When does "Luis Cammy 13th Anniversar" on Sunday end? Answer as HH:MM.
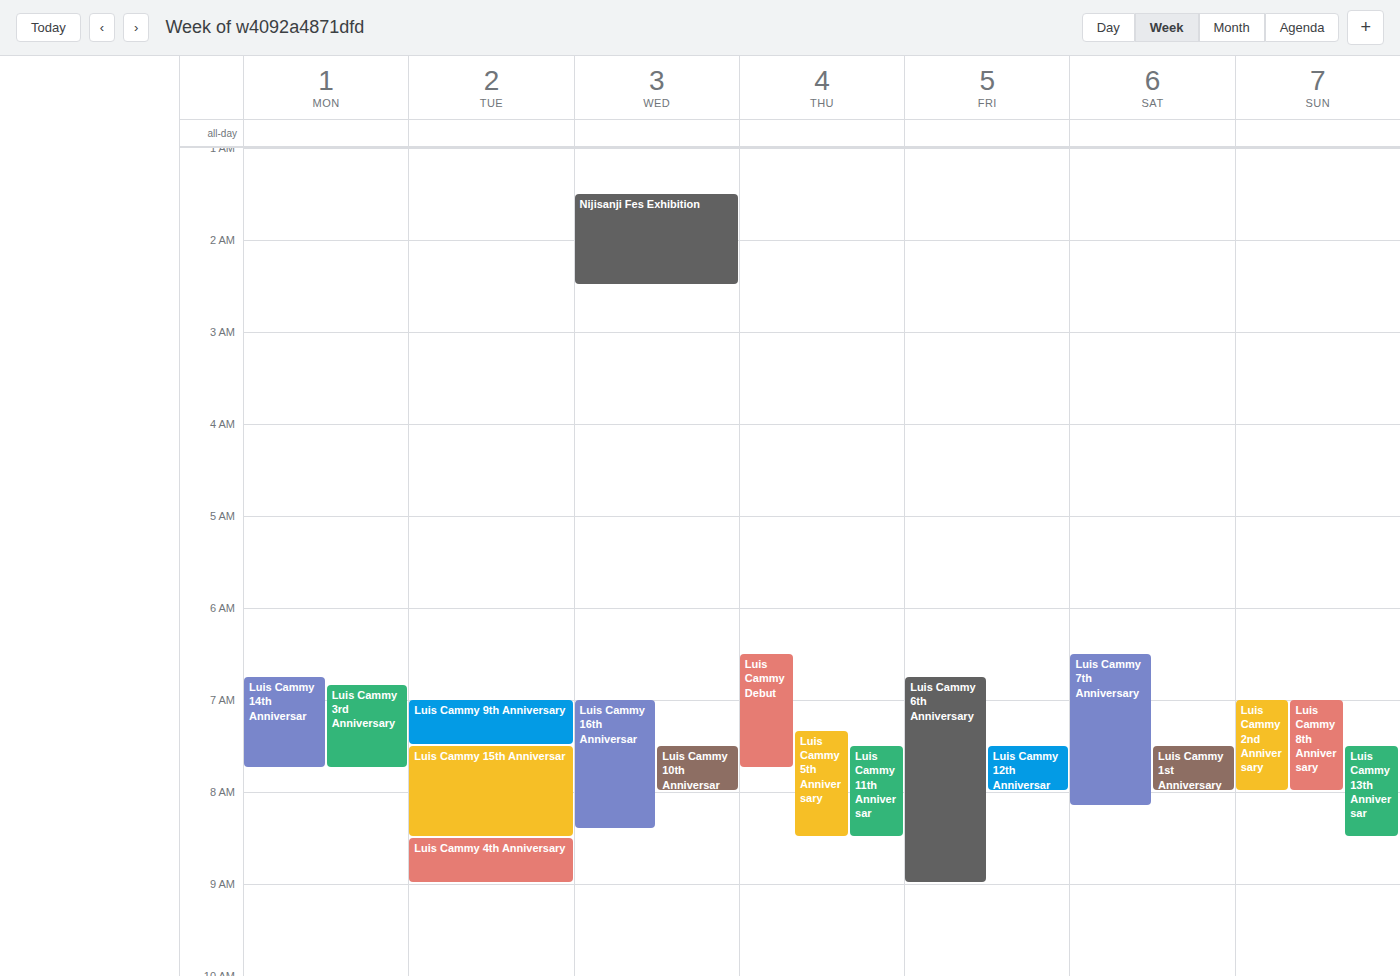
08:30